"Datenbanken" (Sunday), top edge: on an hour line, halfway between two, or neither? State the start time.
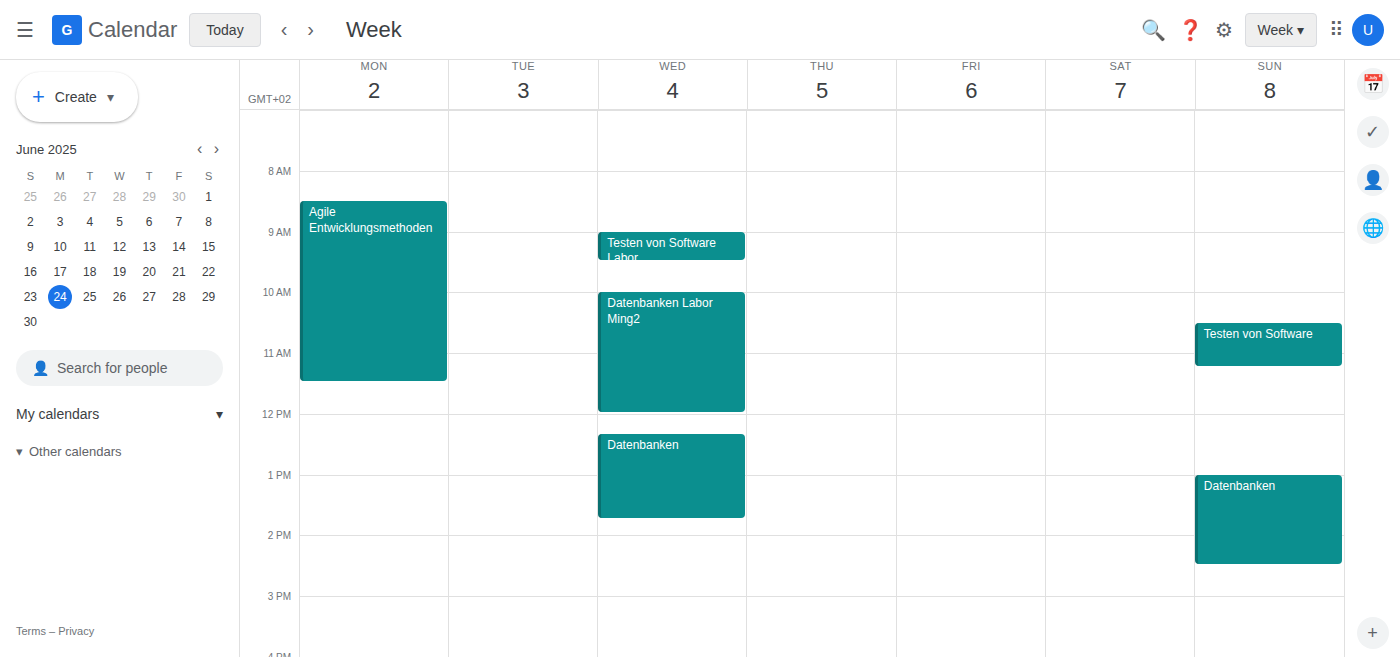
1:00 PM -- exactly on the 1 PM line.